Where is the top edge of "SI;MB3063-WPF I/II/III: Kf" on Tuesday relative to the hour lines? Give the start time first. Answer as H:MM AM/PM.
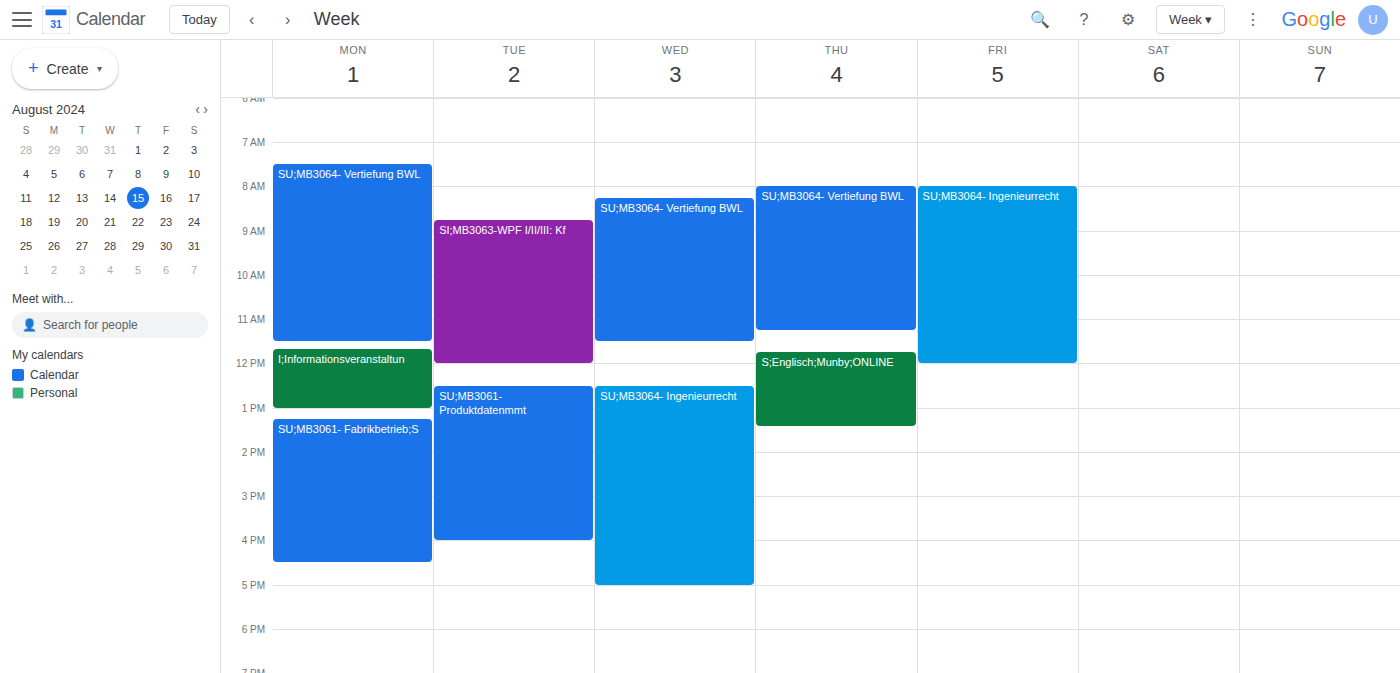
8:45 AM -- neither: three quarters of the way from the 8 AM line to the 9 AM line.